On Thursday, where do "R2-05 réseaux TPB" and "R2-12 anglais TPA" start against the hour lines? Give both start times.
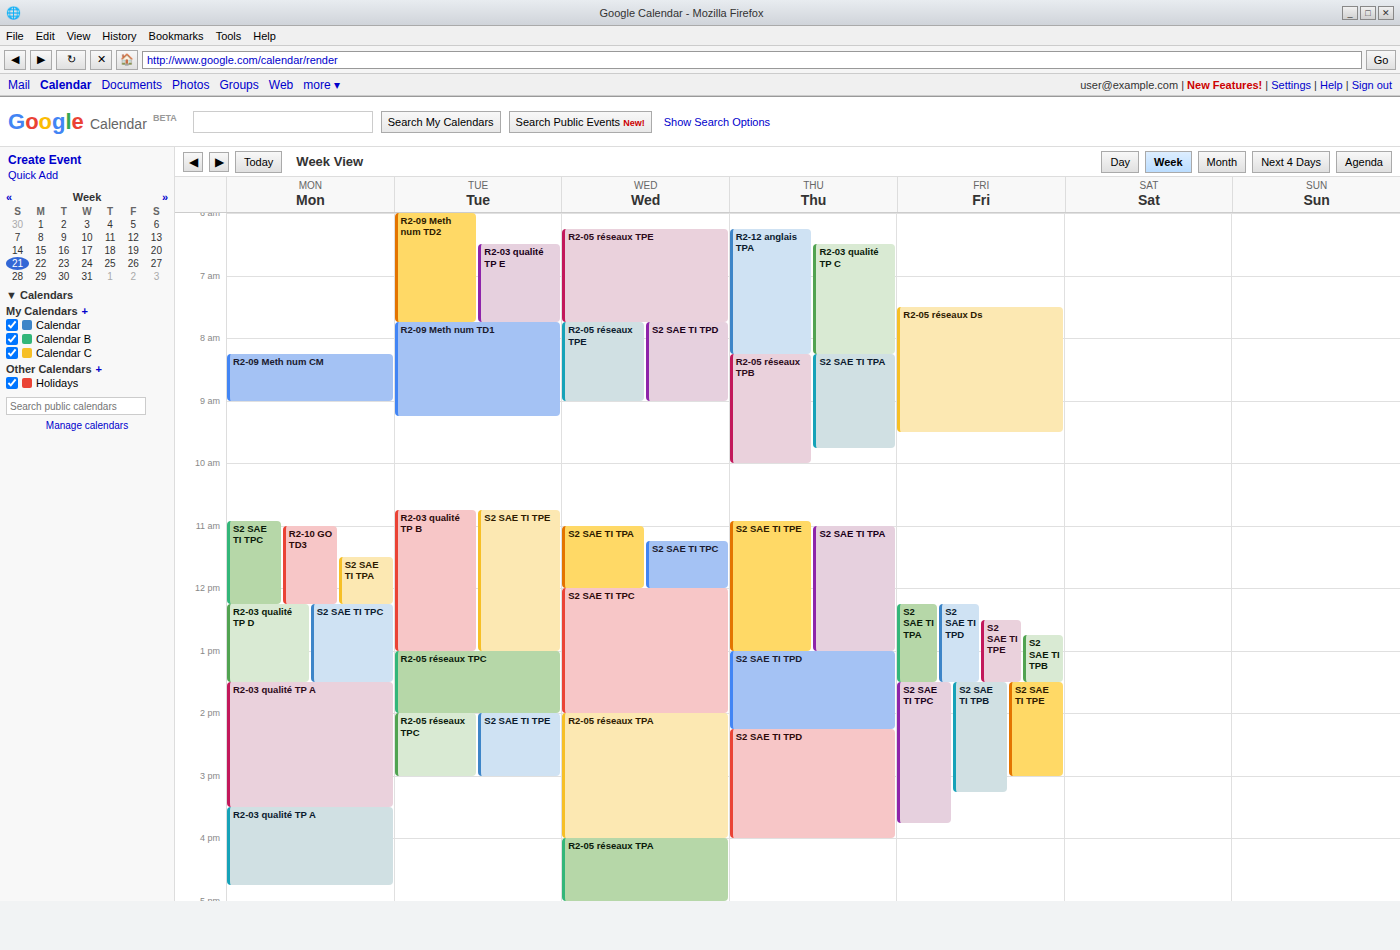
"R2-05 réseaux TPB": 8:15 AM, neither: a quarter of the way from the 8 AM line to the 9 AM line. "R2-12 anglais TPA": 6:15 AM, neither: a quarter of the way from the 6 AM line to the 7 AM line.